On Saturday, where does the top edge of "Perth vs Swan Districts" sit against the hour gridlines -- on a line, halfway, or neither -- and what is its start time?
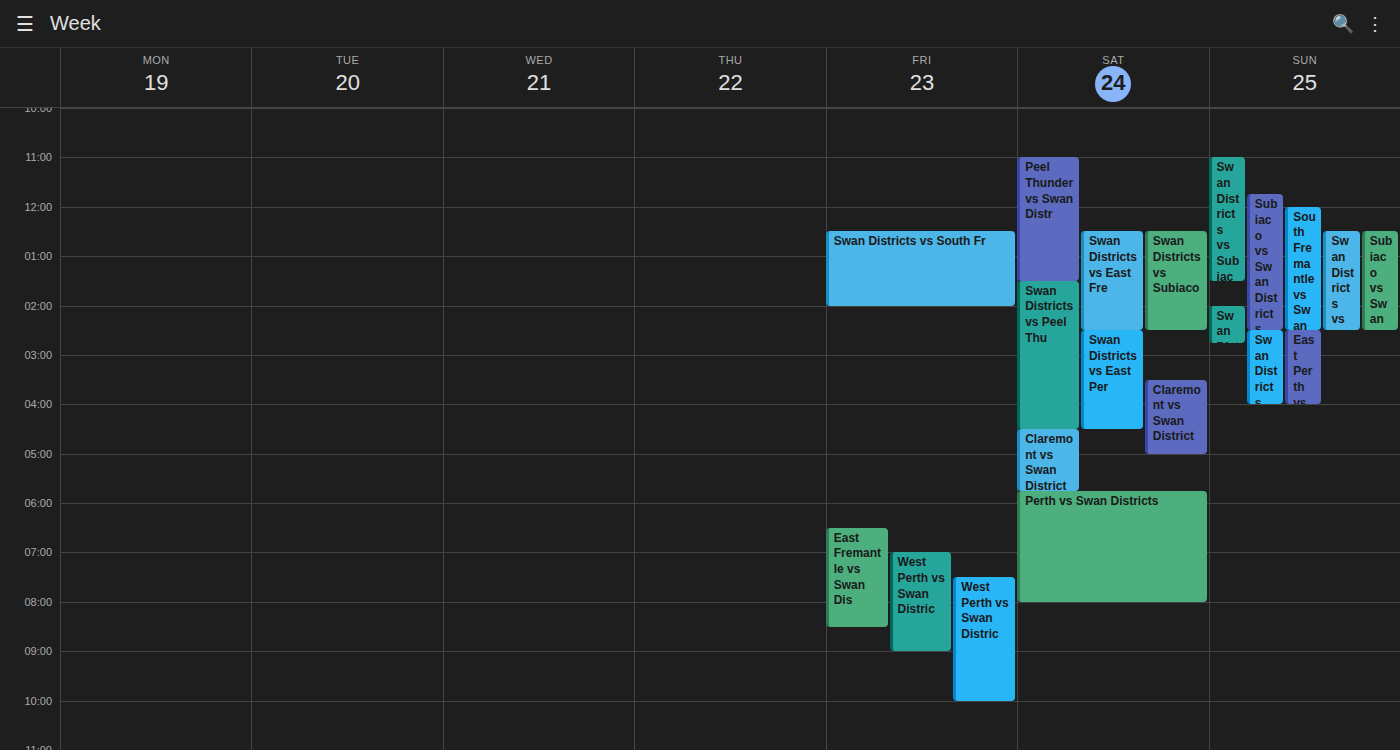
5:45 PM -- neither: three quarters of the way from the 5 PM line to the 6 PM line.